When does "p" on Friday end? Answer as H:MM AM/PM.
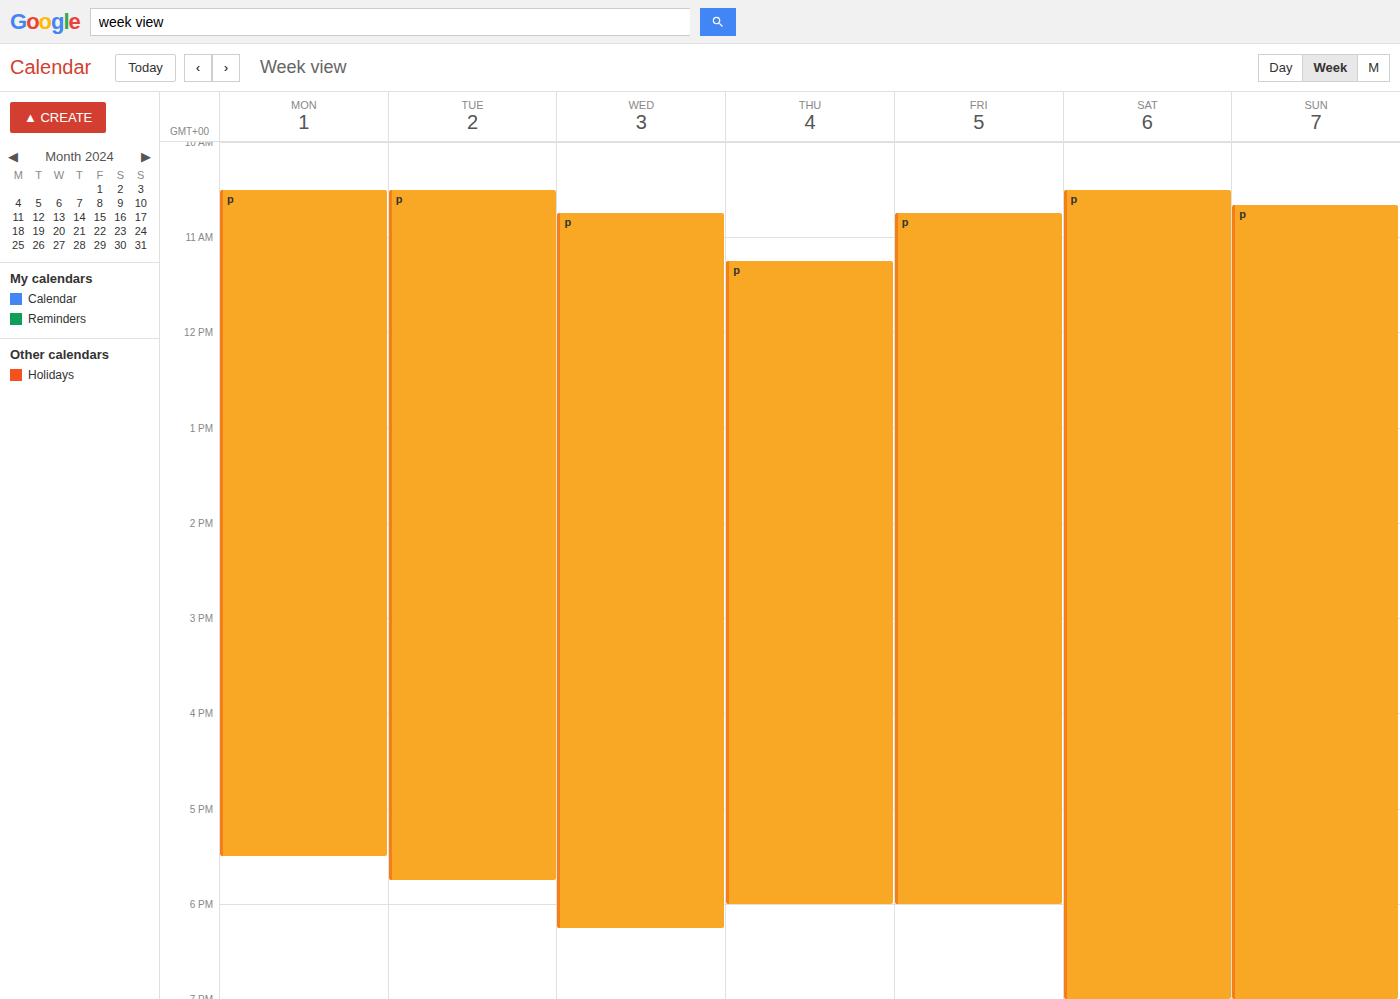
6:00 PM